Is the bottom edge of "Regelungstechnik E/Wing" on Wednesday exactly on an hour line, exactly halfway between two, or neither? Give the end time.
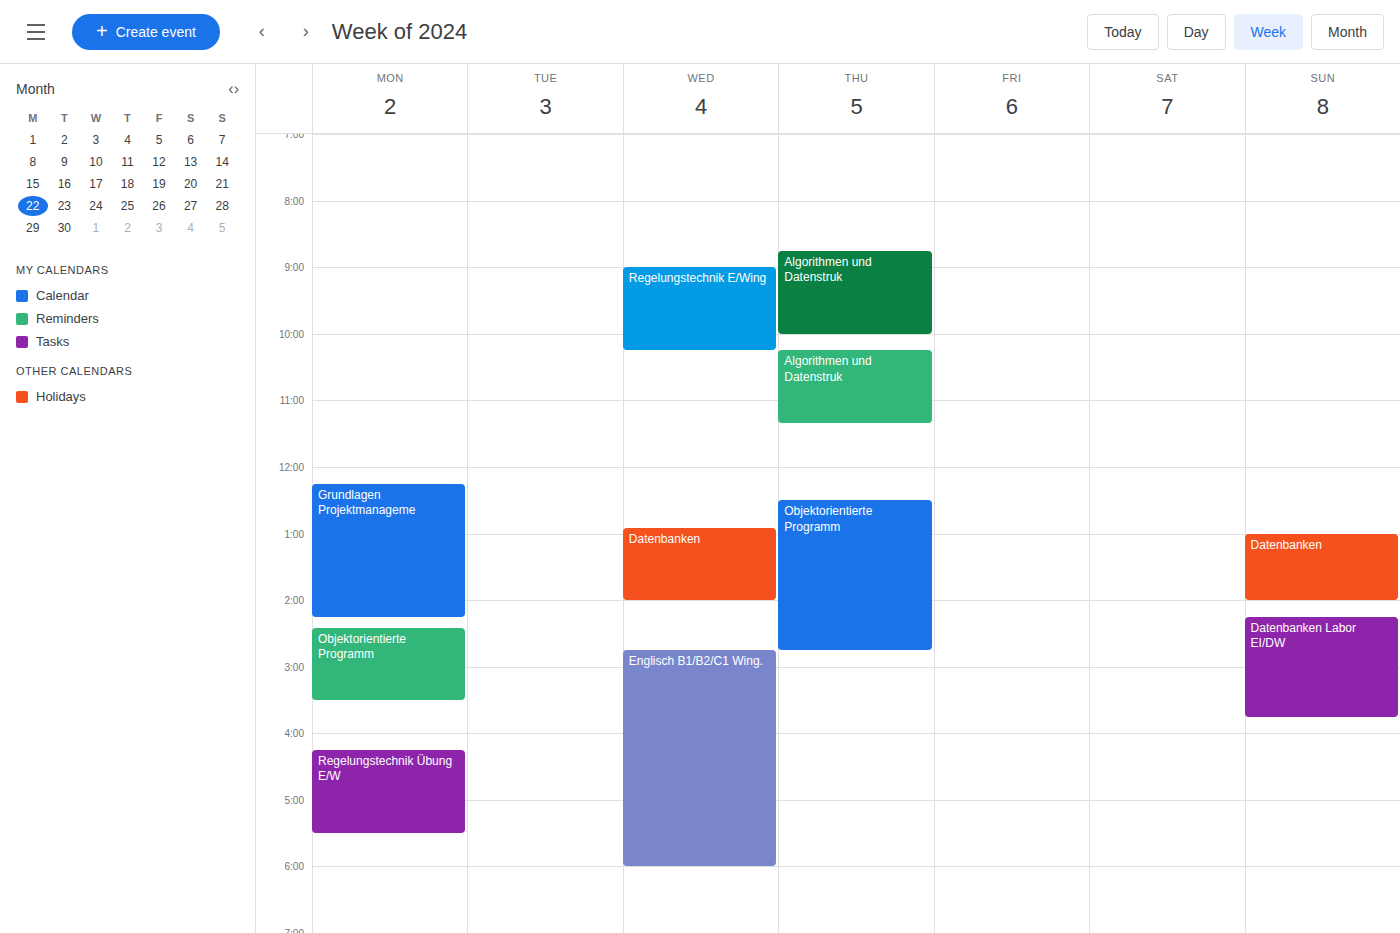
10:15 AM -- neither: a quarter of the way from the 10 AM line to the 11 AM line.